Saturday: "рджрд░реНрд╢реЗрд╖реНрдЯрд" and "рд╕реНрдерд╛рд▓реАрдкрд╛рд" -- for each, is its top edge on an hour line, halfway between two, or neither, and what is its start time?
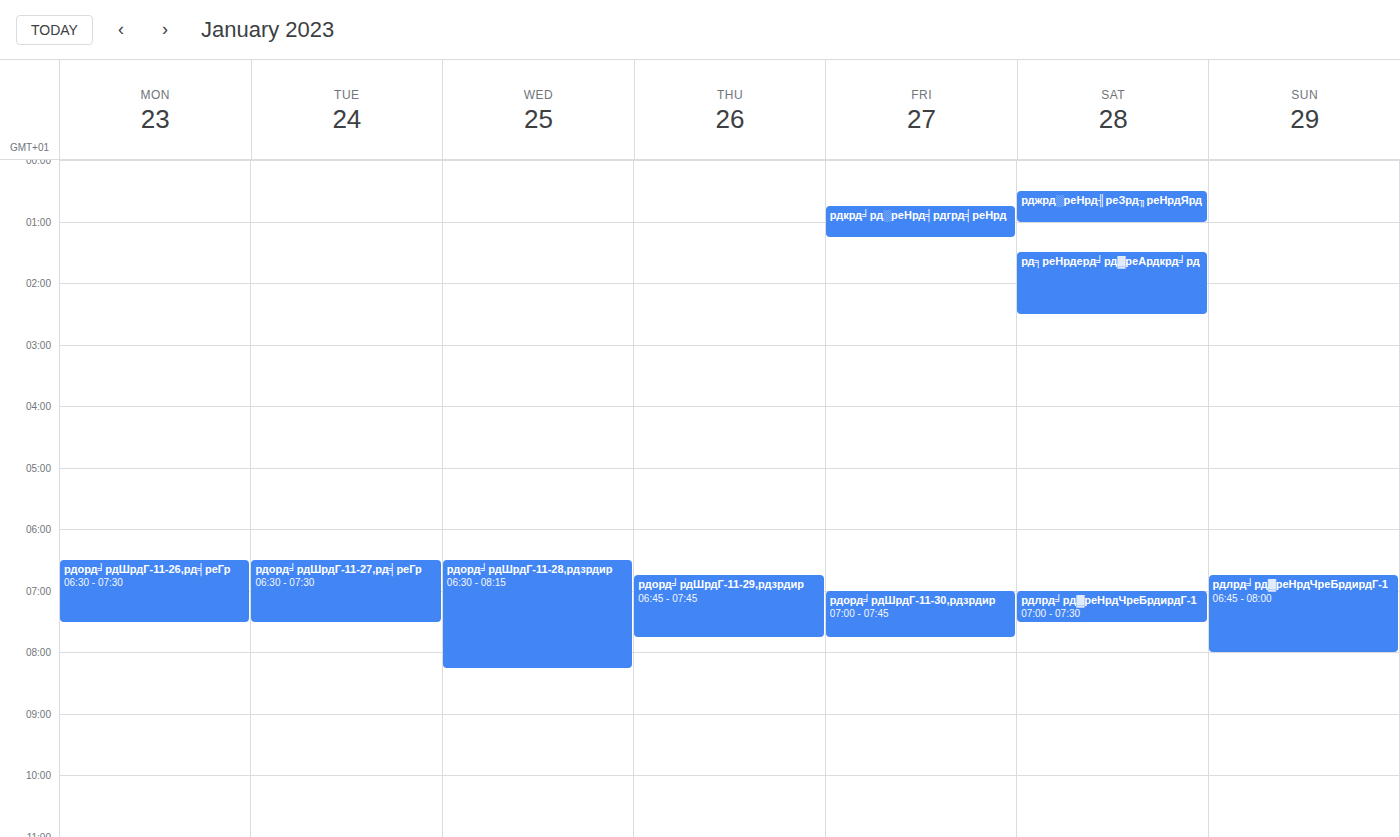
"рджрд░реНрд╢реЗрд╖реНрдЯрд": 12:30 AM, halfway between the 12 AM and 1 AM lines. "рд╕реНрдерд╛рд▓реАрдкрд╛рд": 1:30 AM, halfway between the 1 AM and 2 AM lines.